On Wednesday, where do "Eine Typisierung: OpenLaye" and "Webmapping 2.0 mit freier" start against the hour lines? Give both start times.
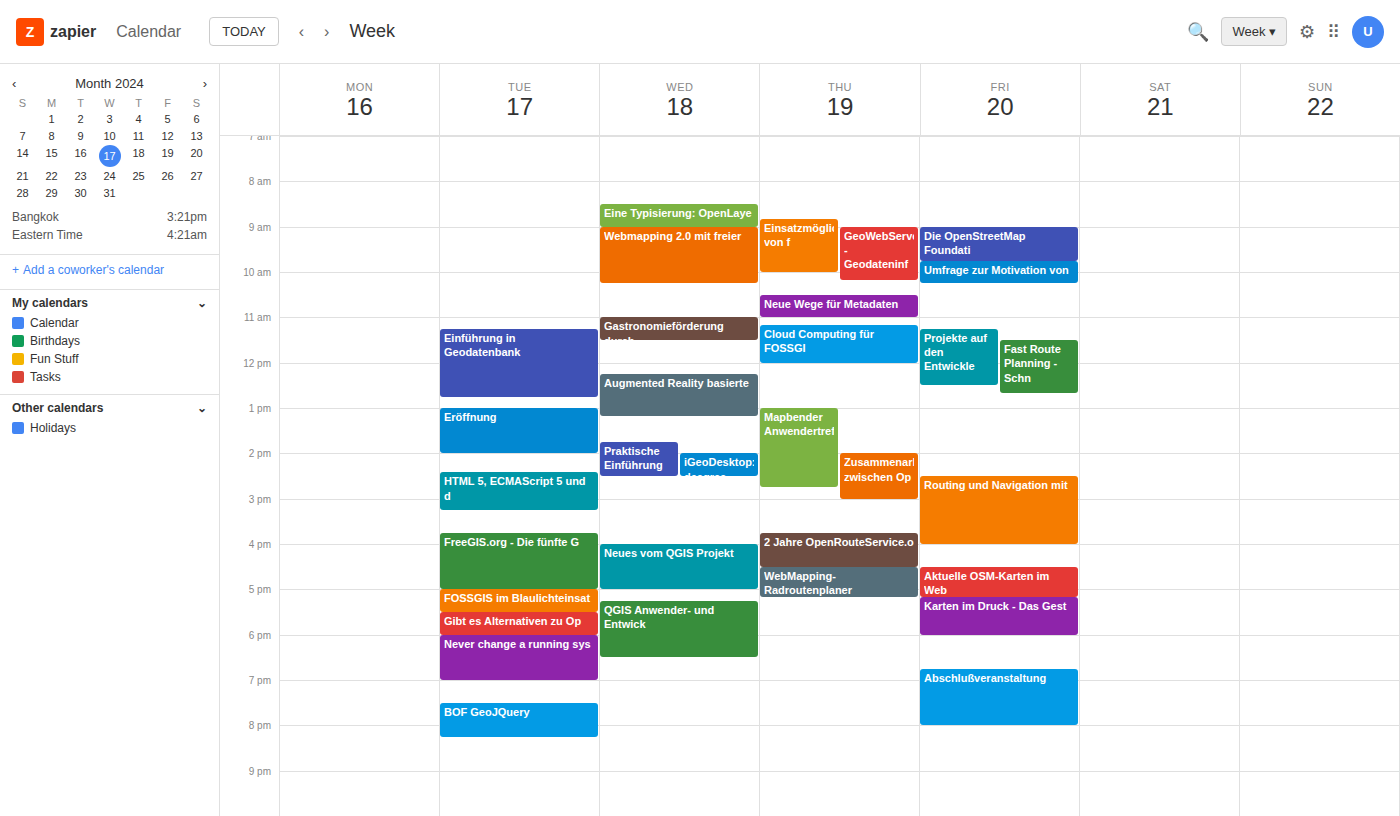
"Eine Typisierung: OpenLaye": 8:30 AM, halfway between the 8 AM and 9 AM lines. "Webmapping 2.0 mit freier": 9:00 AM, exactly on the 9 AM line.